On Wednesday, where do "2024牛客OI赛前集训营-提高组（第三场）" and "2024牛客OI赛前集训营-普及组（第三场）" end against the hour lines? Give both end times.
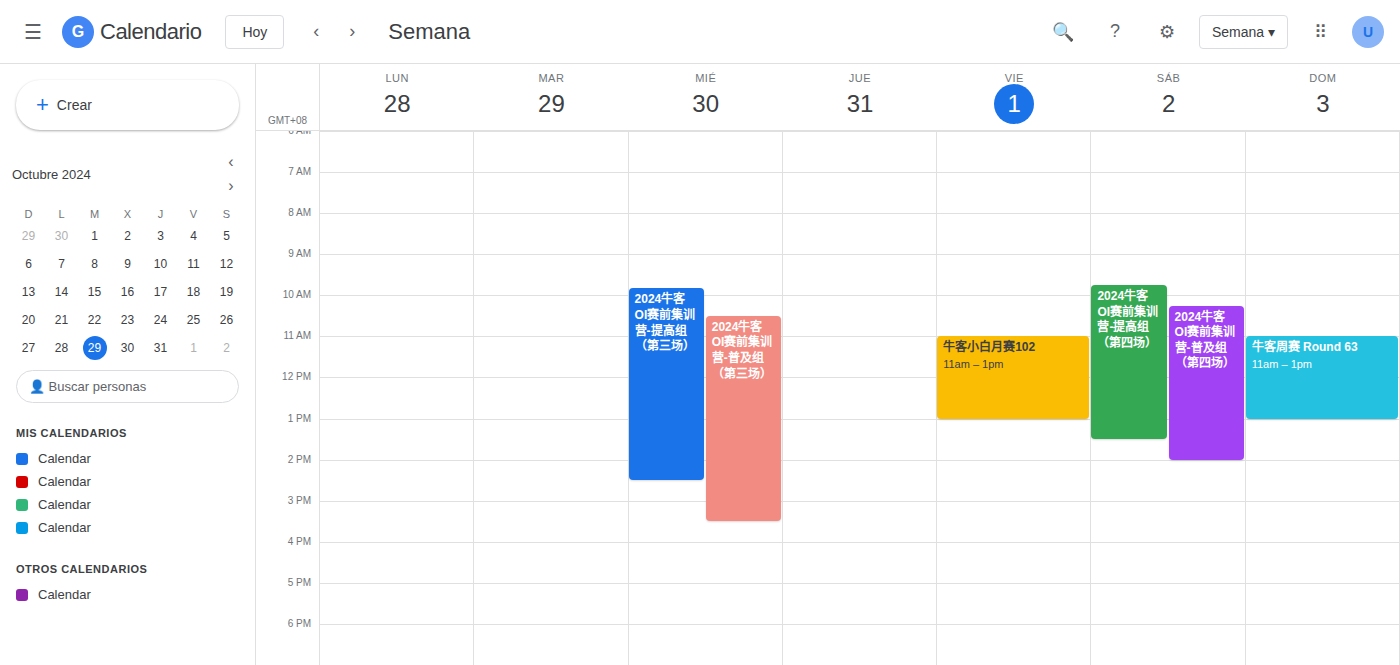
"2024牛客OI赛前集训营-提高组（第三场）": 2:30 PM, halfway between the 2 PM and 3 PM lines. "2024牛客OI赛前集训营-普及组（第三场）": 3:30 PM, halfway between the 3 PM and 4 PM lines.